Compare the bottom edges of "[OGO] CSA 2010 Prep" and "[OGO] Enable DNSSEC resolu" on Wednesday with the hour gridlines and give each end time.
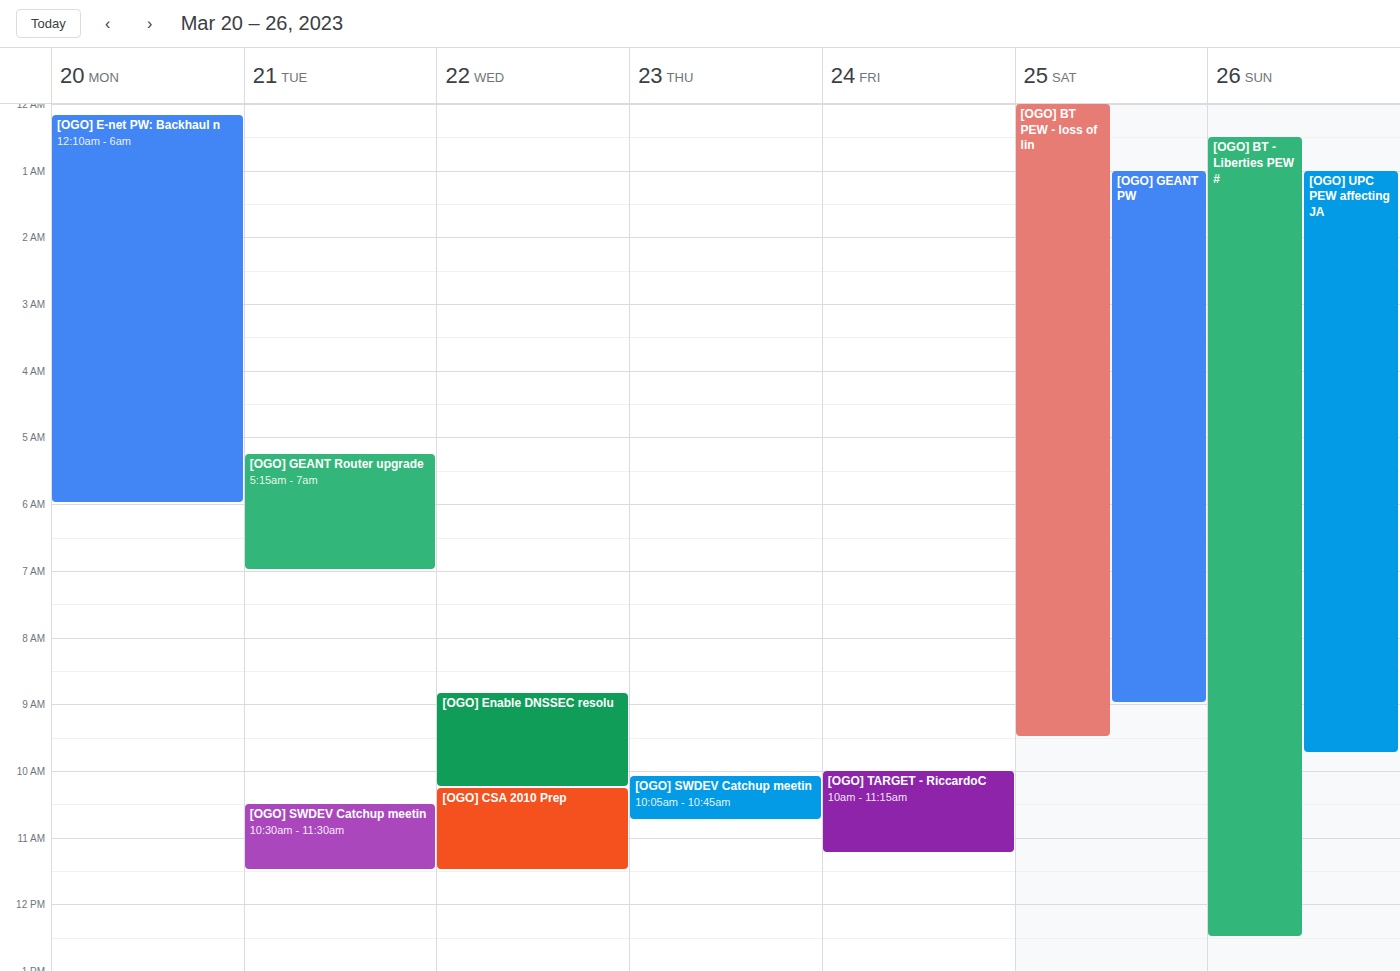
"[OGO] CSA 2010 Prep": 11:30 AM, halfway between the 11 AM and 12 PM lines. "[OGO] Enable DNSSEC resolu": 10:15 AM, neither: a quarter of the way from the 10 AM line to the 11 AM line.